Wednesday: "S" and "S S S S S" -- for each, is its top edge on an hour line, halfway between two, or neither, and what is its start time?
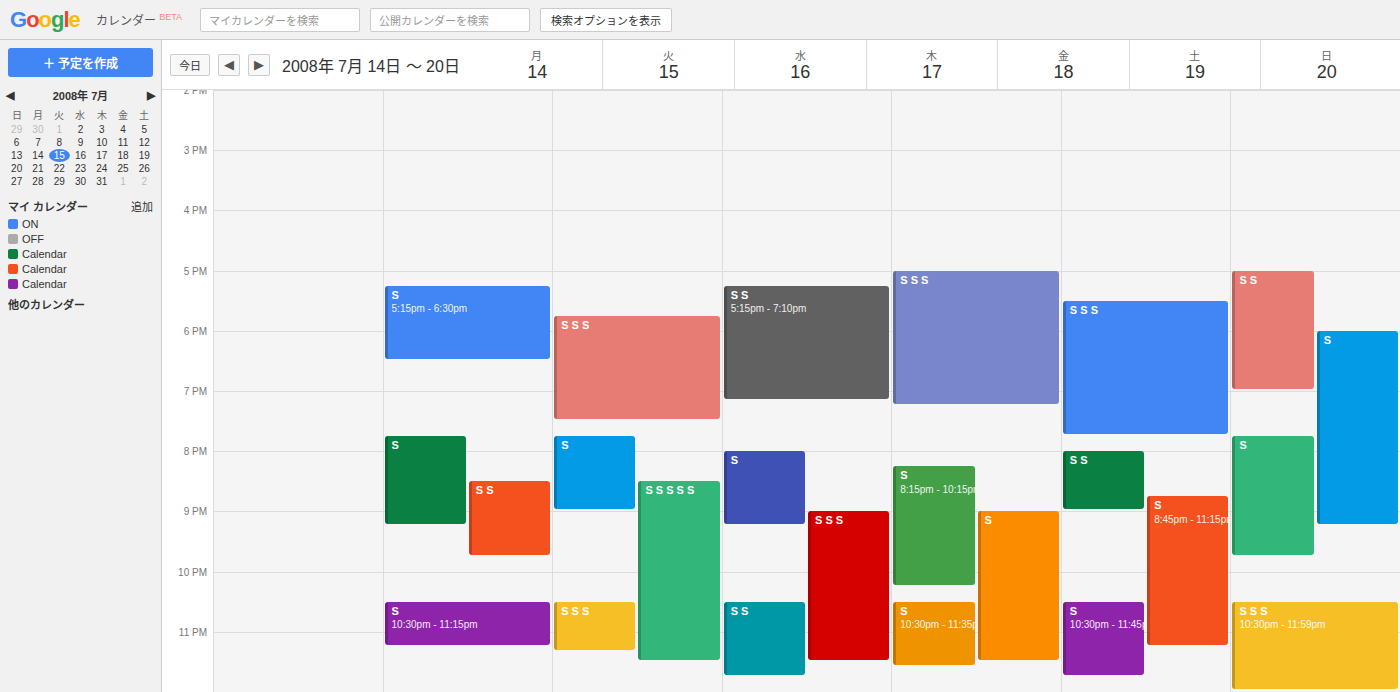
"S": 7:45 PM, neither: three quarters of the way from the 7 PM line to the 8 PM line. "S S S S S": 8:30 PM, halfway between the 8 PM and 9 PM lines.